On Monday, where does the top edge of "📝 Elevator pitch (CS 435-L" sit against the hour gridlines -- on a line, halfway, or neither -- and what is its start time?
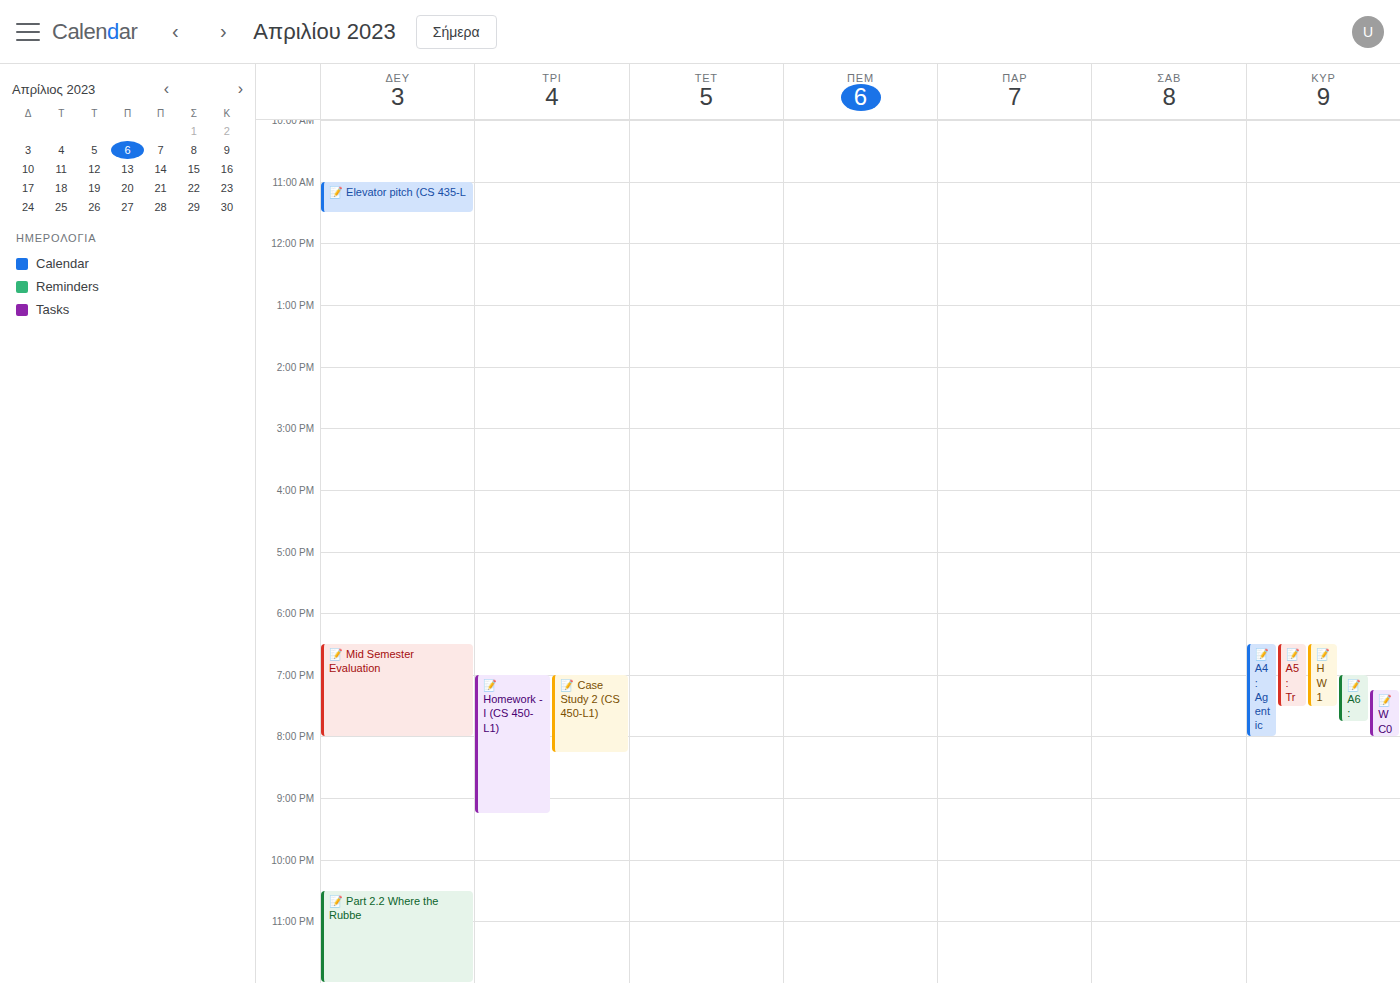
11:00 AM -- exactly on the 11 AM line.